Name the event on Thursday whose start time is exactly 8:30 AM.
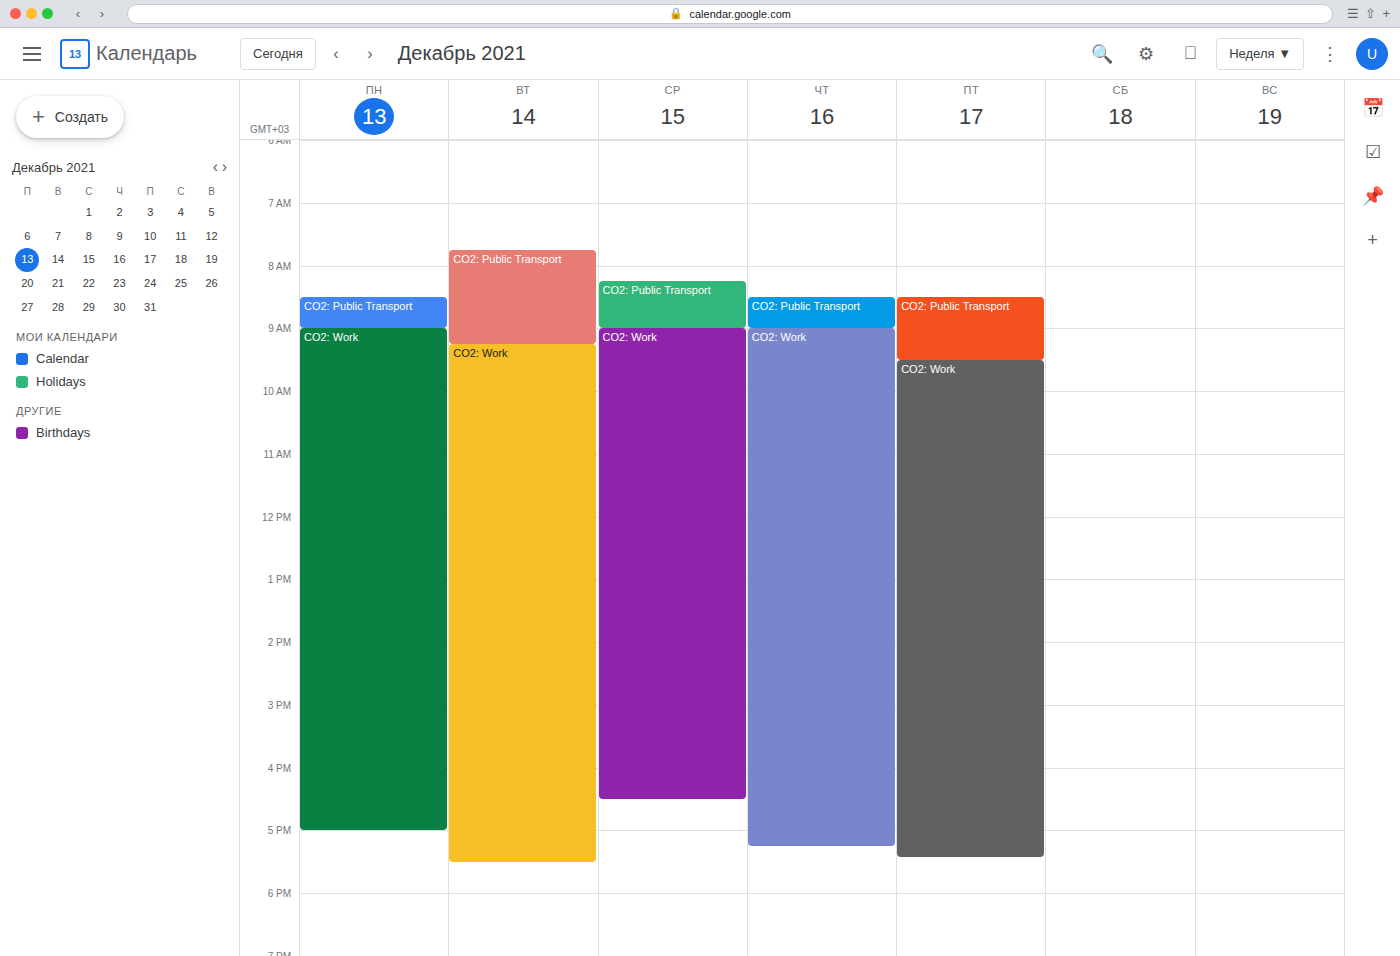
"CO2: Public Transport"